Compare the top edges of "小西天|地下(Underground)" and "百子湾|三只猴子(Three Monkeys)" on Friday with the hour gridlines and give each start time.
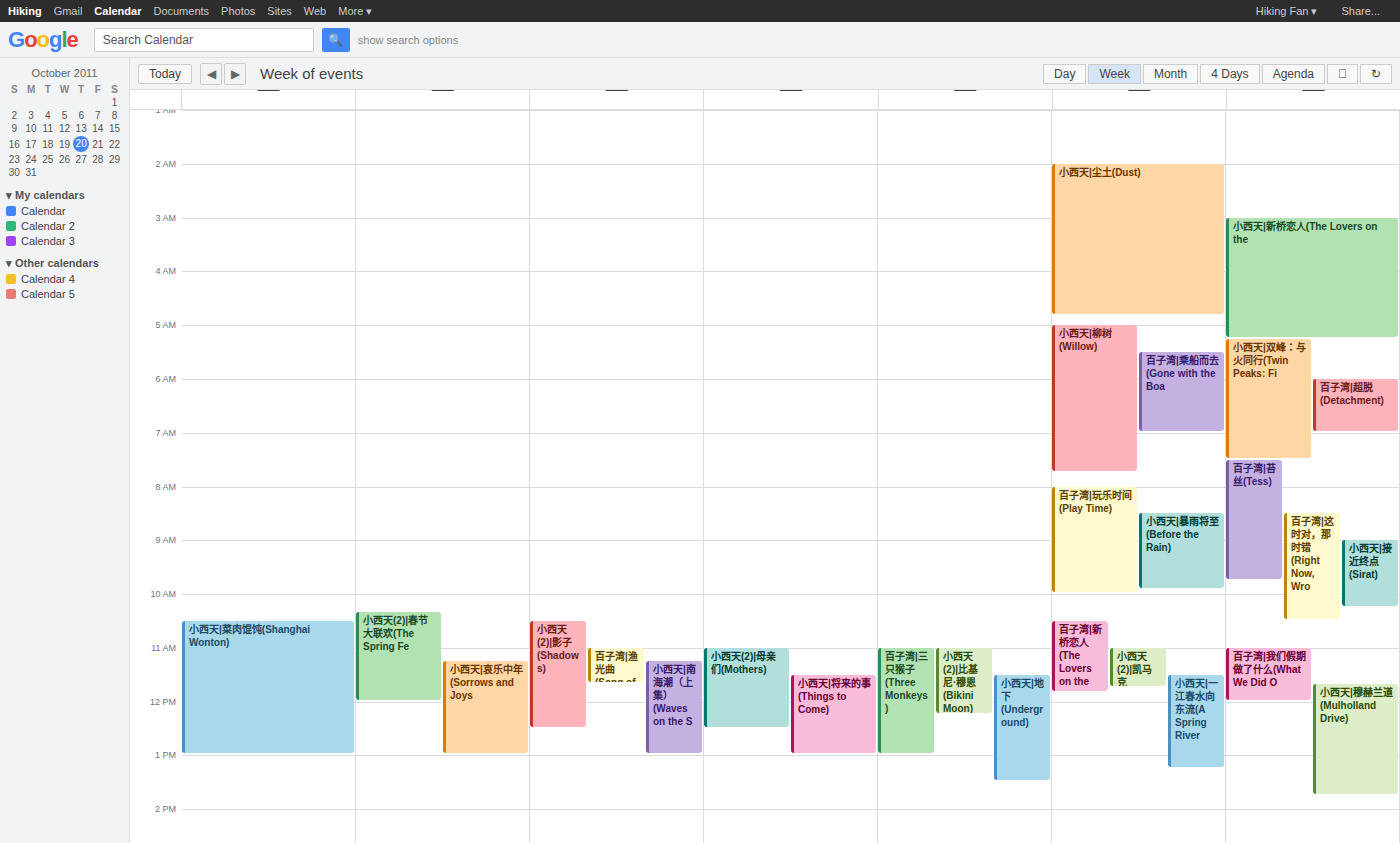
"小西天|地下(Underground)": 11:30 AM, halfway between the 11 AM and 12 PM lines. "百子湾|三只猴子(Three Monkeys)": 11:00 AM, exactly on the 11 AM line.